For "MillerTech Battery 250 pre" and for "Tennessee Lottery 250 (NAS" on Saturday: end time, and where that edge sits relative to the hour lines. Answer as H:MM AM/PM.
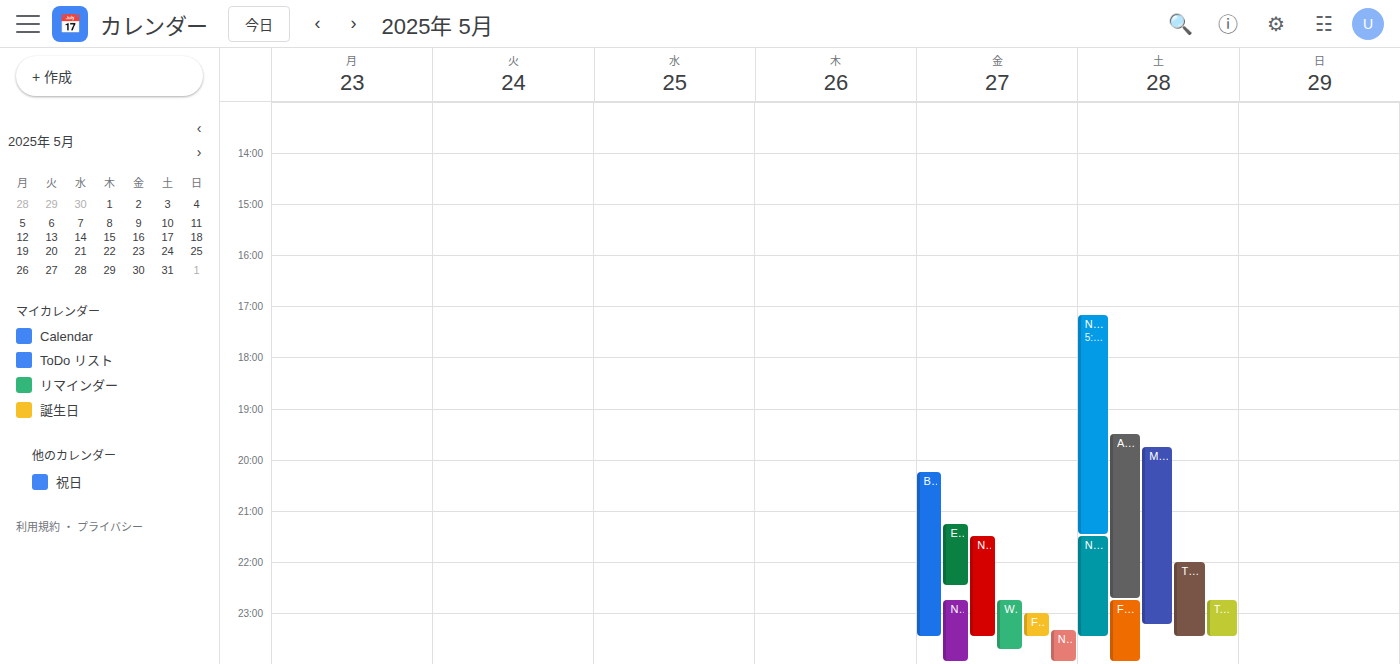
"MillerTech Battery 250 pre": 11:15 PM, neither: a quarter of the way from the 11 PM line to the 12 AM line. "Tennessee Lottery 250 (NAS": 11:30 PM, halfway between the 11 PM and 12 AM lines.